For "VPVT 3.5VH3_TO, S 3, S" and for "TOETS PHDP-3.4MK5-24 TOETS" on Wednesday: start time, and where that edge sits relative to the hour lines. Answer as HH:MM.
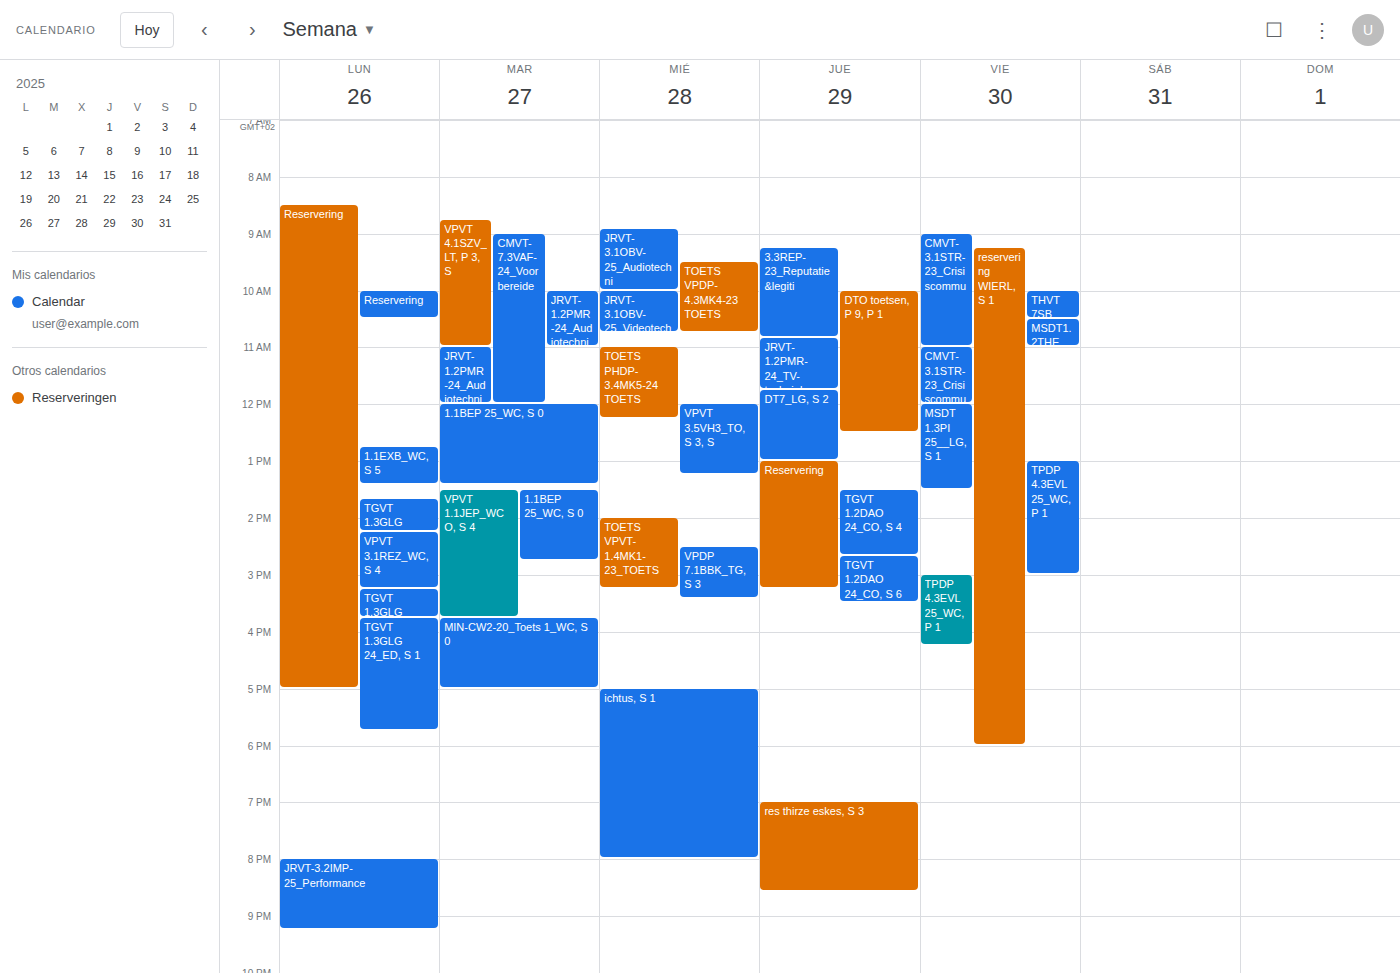
"VPVT 3.5VH3_TO, S 3, S": 12:00, exactly on the 12:00 line. "TOETS PHDP-3.4MK5-24 TOETS": 11:00, exactly on the 11:00 line.